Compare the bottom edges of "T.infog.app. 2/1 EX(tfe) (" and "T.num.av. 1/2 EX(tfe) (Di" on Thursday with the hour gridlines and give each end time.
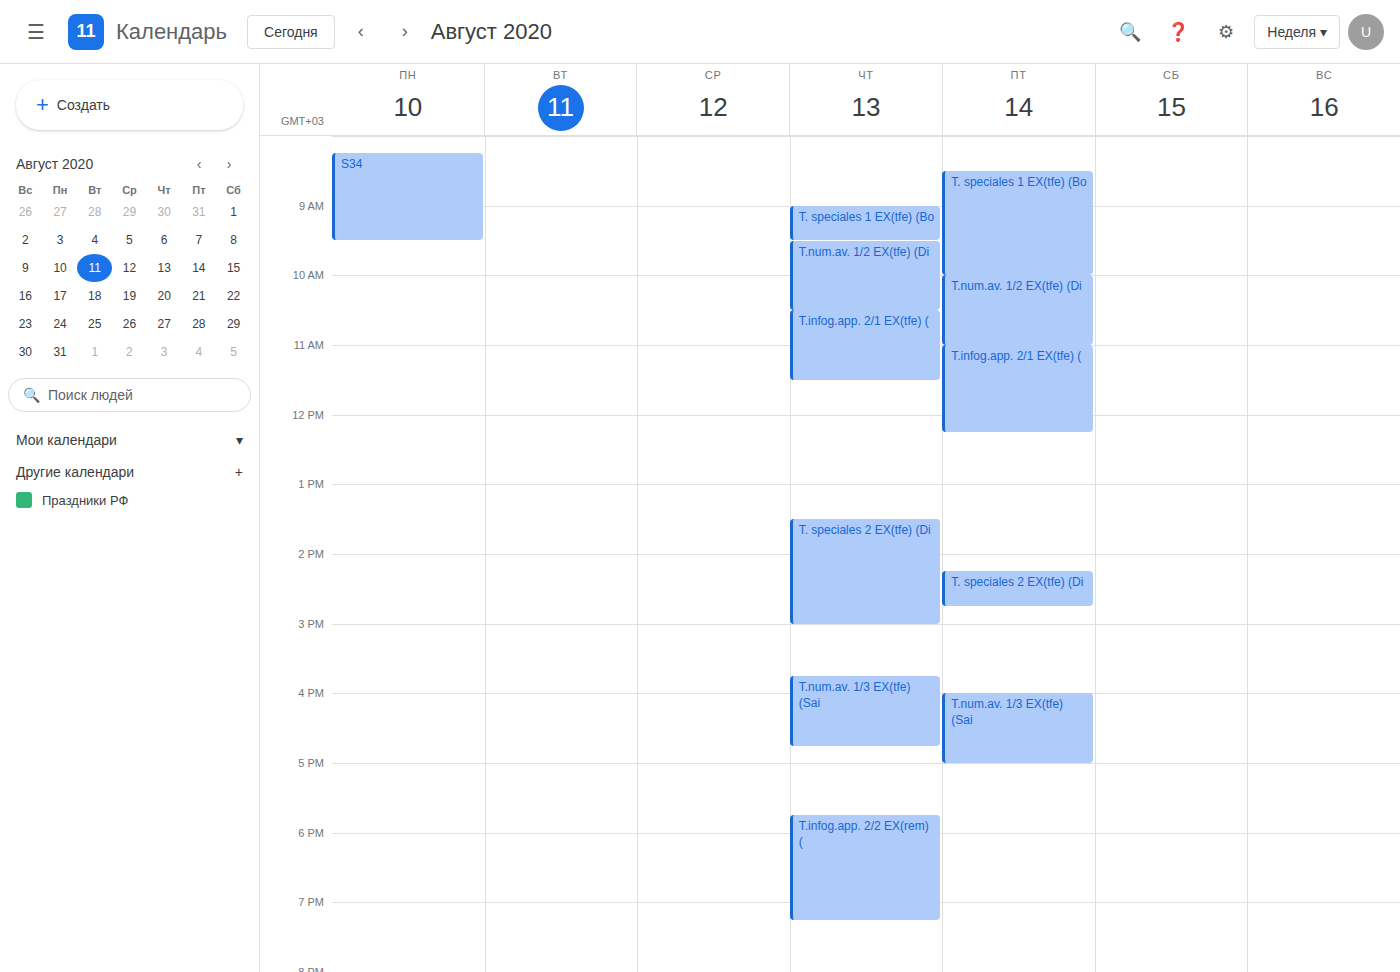
"T.infog.app. 2/1 EX(tfe) (": 11:30 AM, halfway between the 11 AM and 12 PM lines. "T.num.av. 1/2 EX(tfe) (Di": 10:30 AM, halfway between the 10 AM and 11 AM lines.